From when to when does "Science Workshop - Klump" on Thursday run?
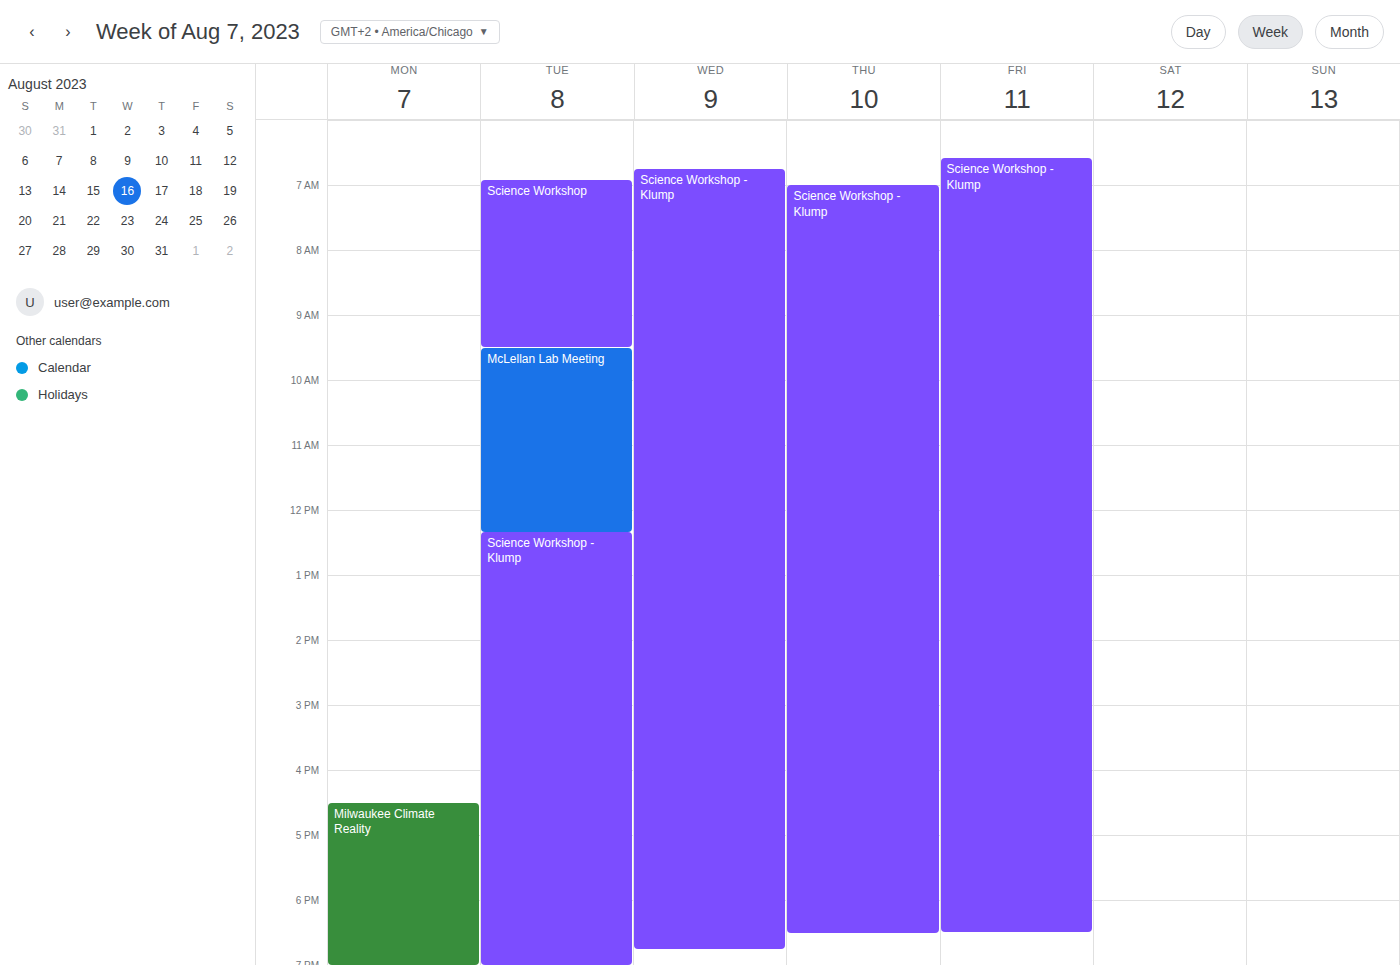
07:00 to 18:30